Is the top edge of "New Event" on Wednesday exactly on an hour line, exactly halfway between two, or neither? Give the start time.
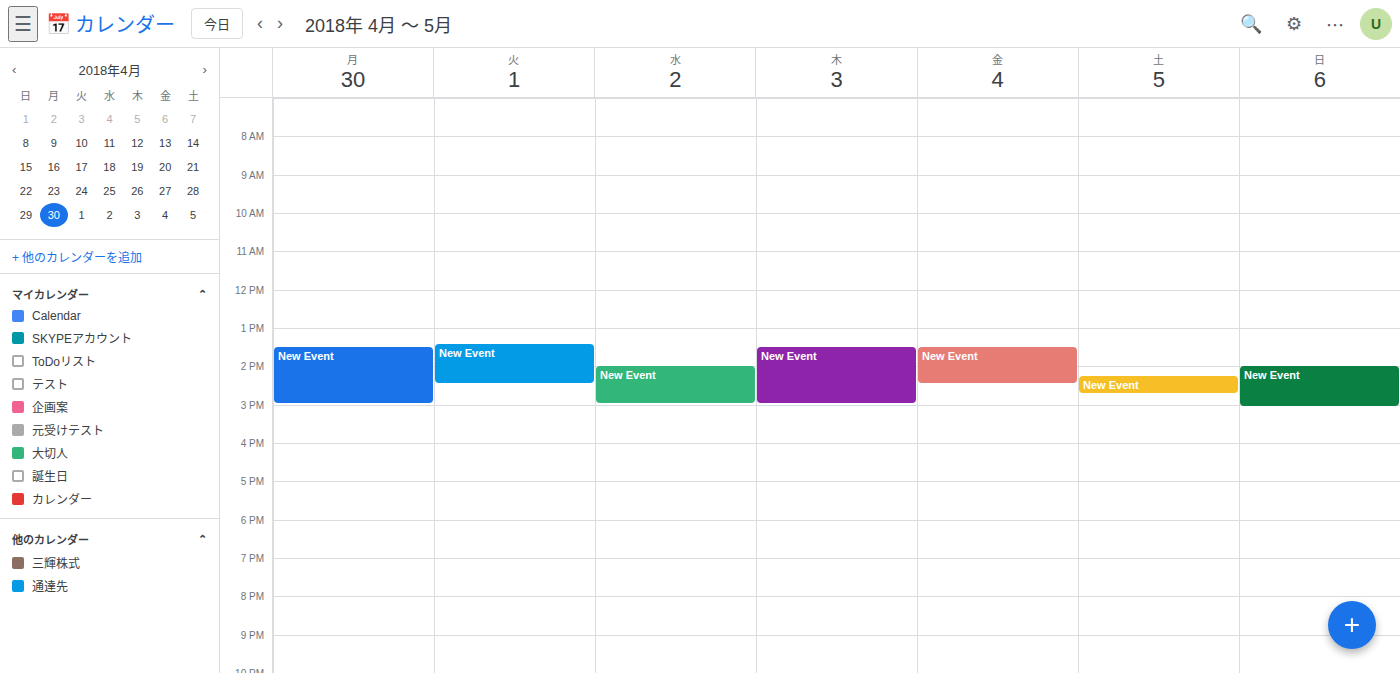
2:00 PM -- exactly on the 2 PM line.